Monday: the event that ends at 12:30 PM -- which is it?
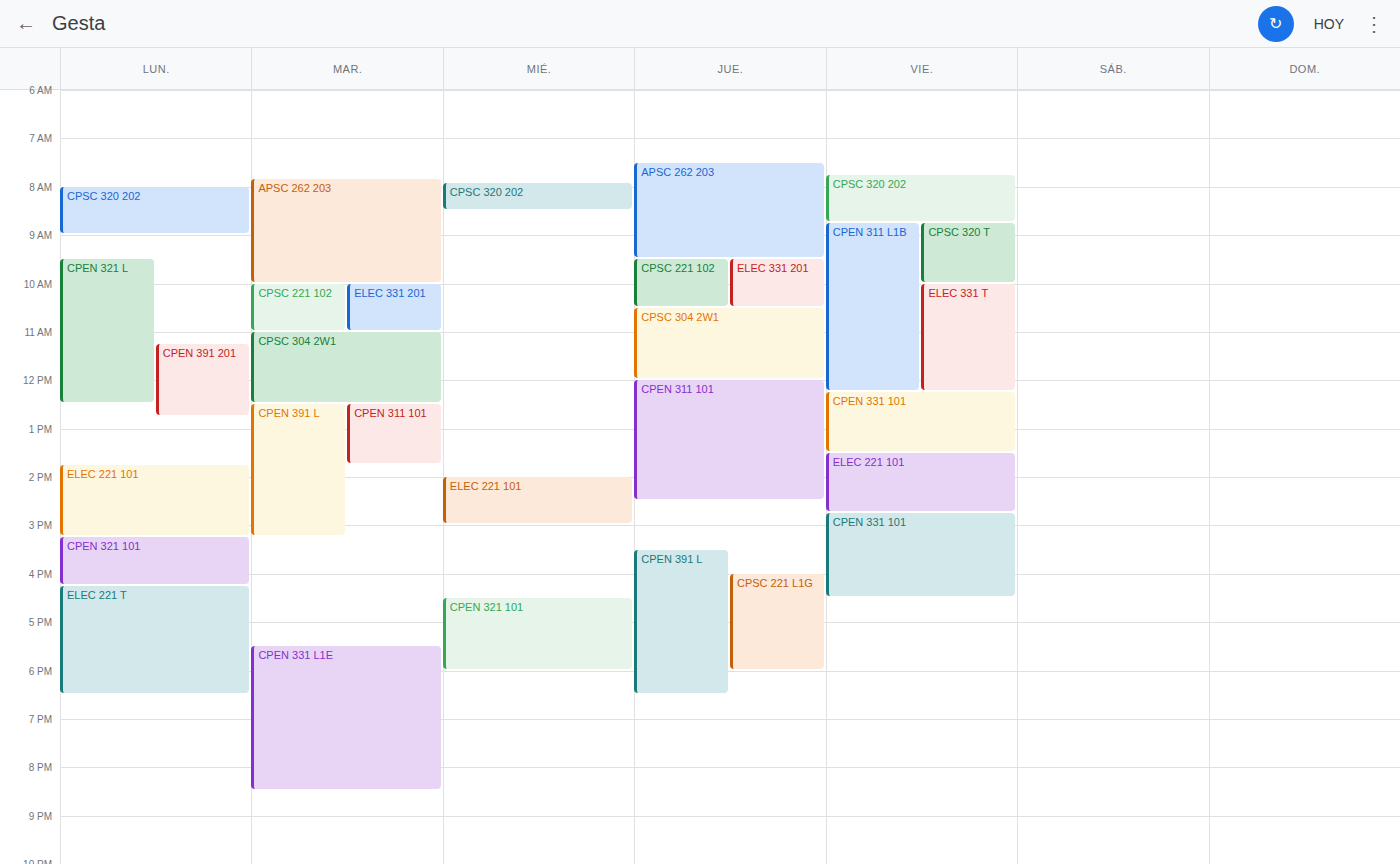
"CPEN 321 L"